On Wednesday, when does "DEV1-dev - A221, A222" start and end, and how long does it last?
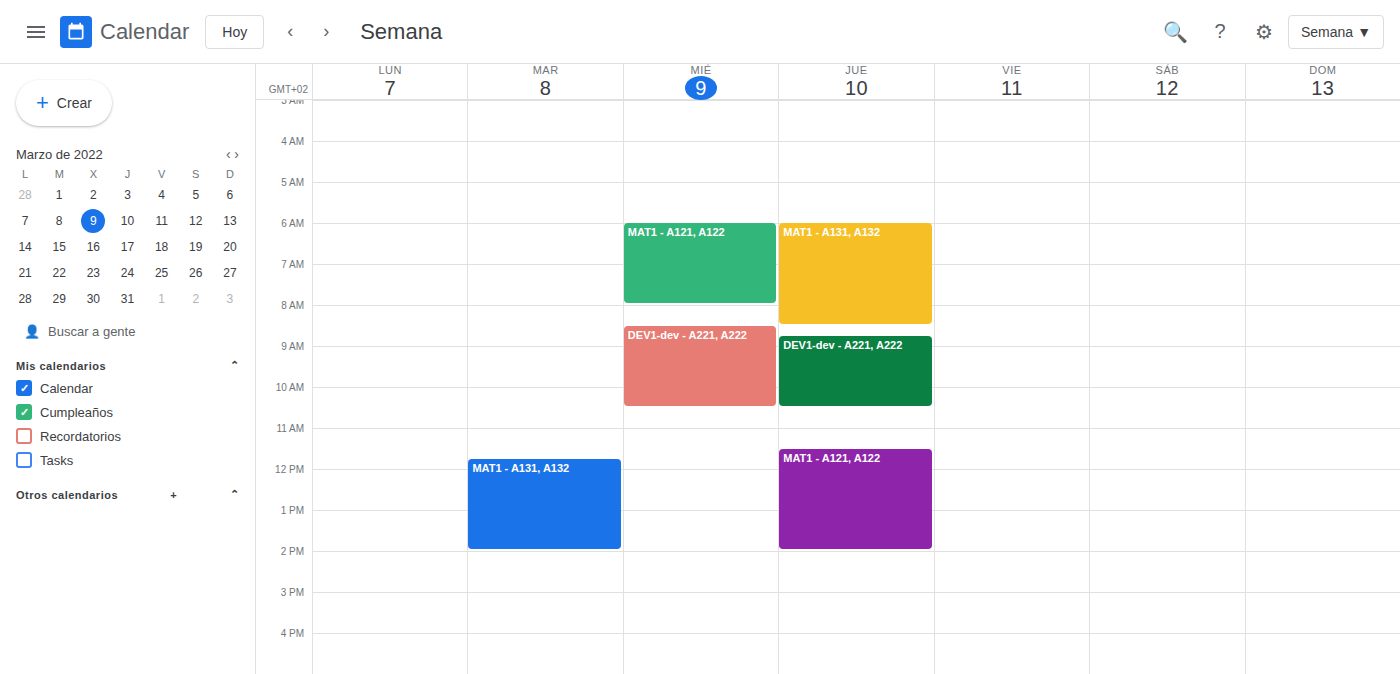
08:30 to 10:30, 2 hours